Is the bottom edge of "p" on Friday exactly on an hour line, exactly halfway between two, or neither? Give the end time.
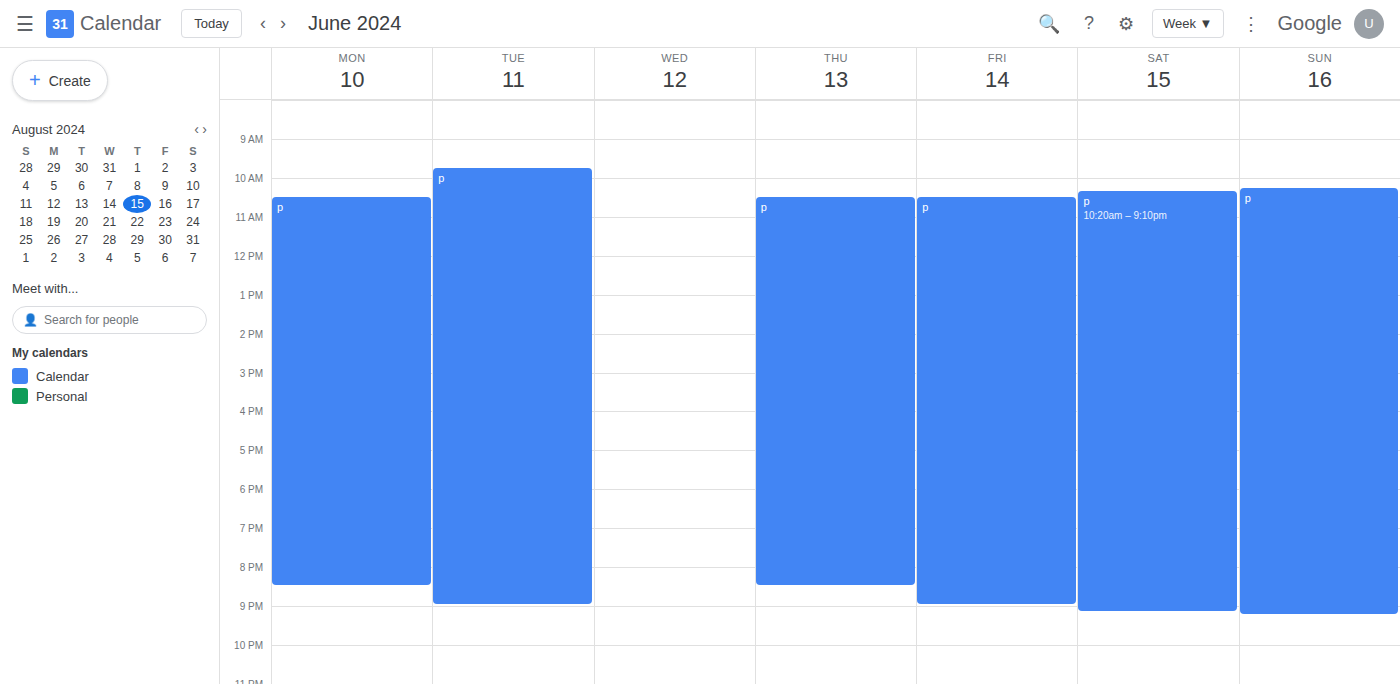
9:00 PM -- exactly on the 9 PM line.